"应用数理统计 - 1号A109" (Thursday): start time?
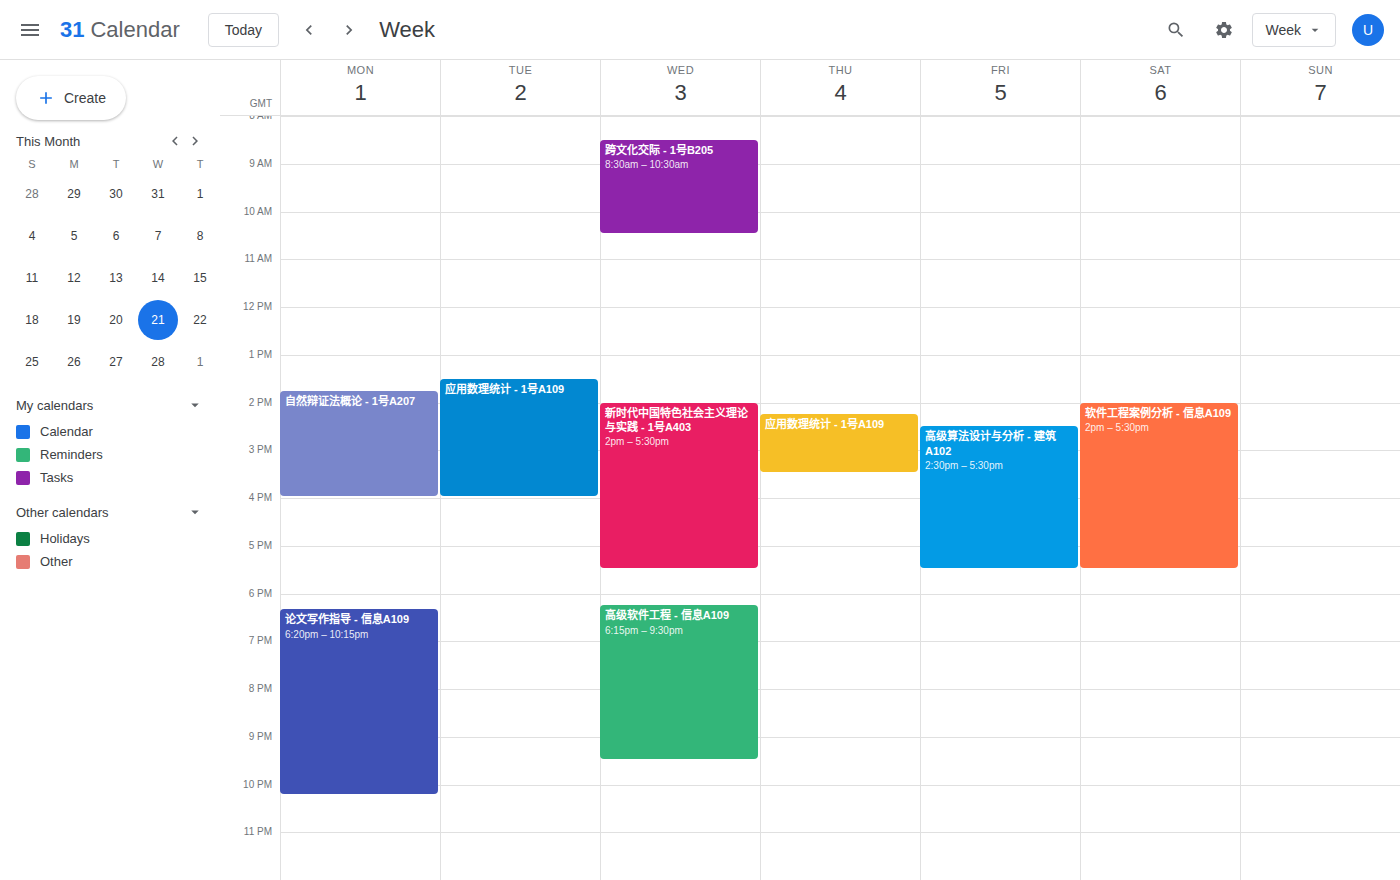
2:15 PM